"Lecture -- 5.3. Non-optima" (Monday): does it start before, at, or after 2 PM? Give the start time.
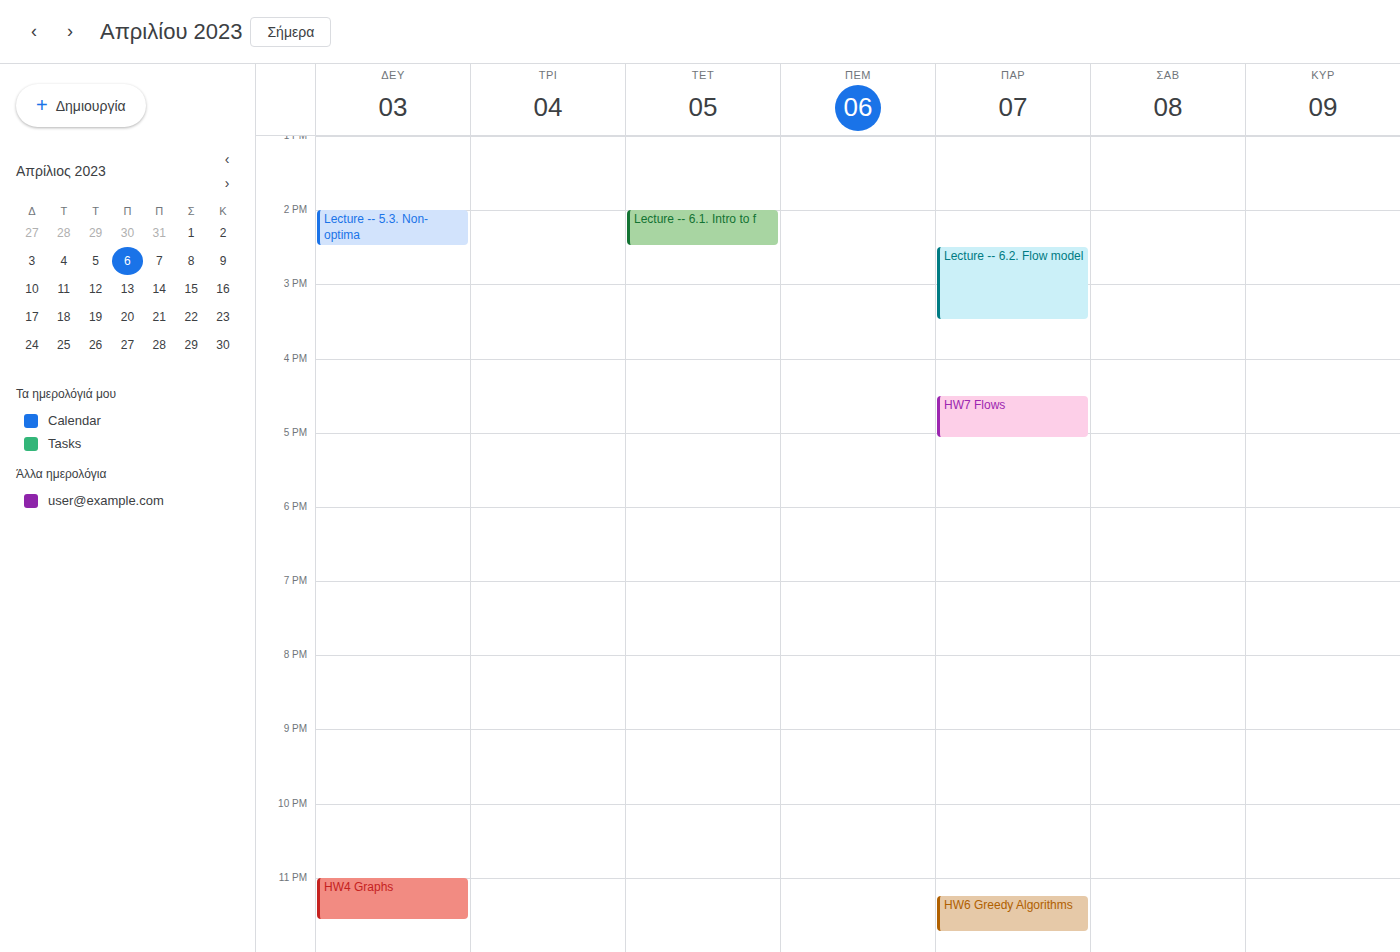
2:00 PM -- exactly at 2 PM, on the 2 PM line.